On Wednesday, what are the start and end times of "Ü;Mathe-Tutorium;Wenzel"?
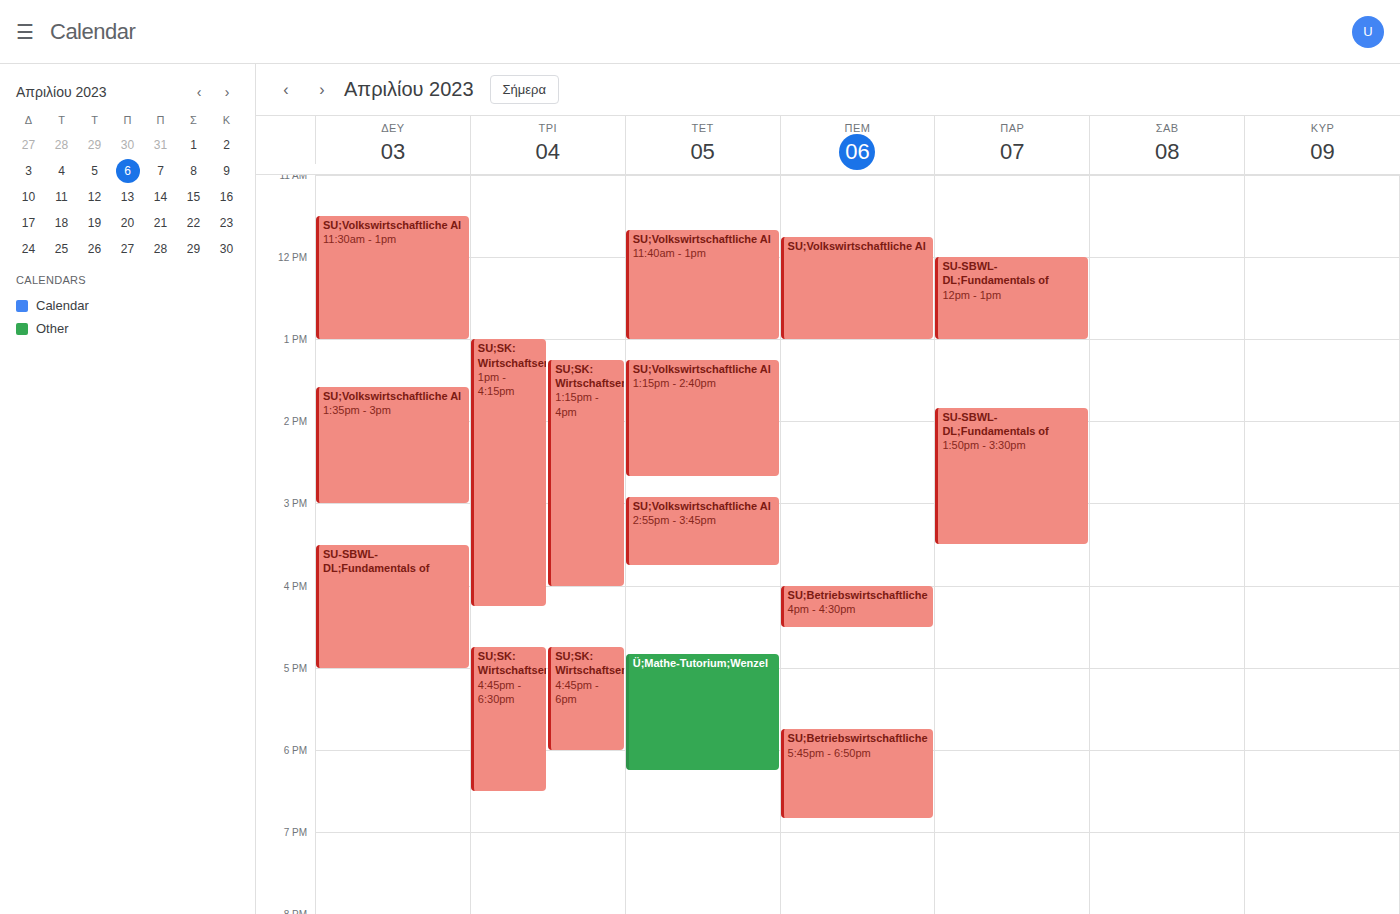
4:50 PM to 6:15 PM